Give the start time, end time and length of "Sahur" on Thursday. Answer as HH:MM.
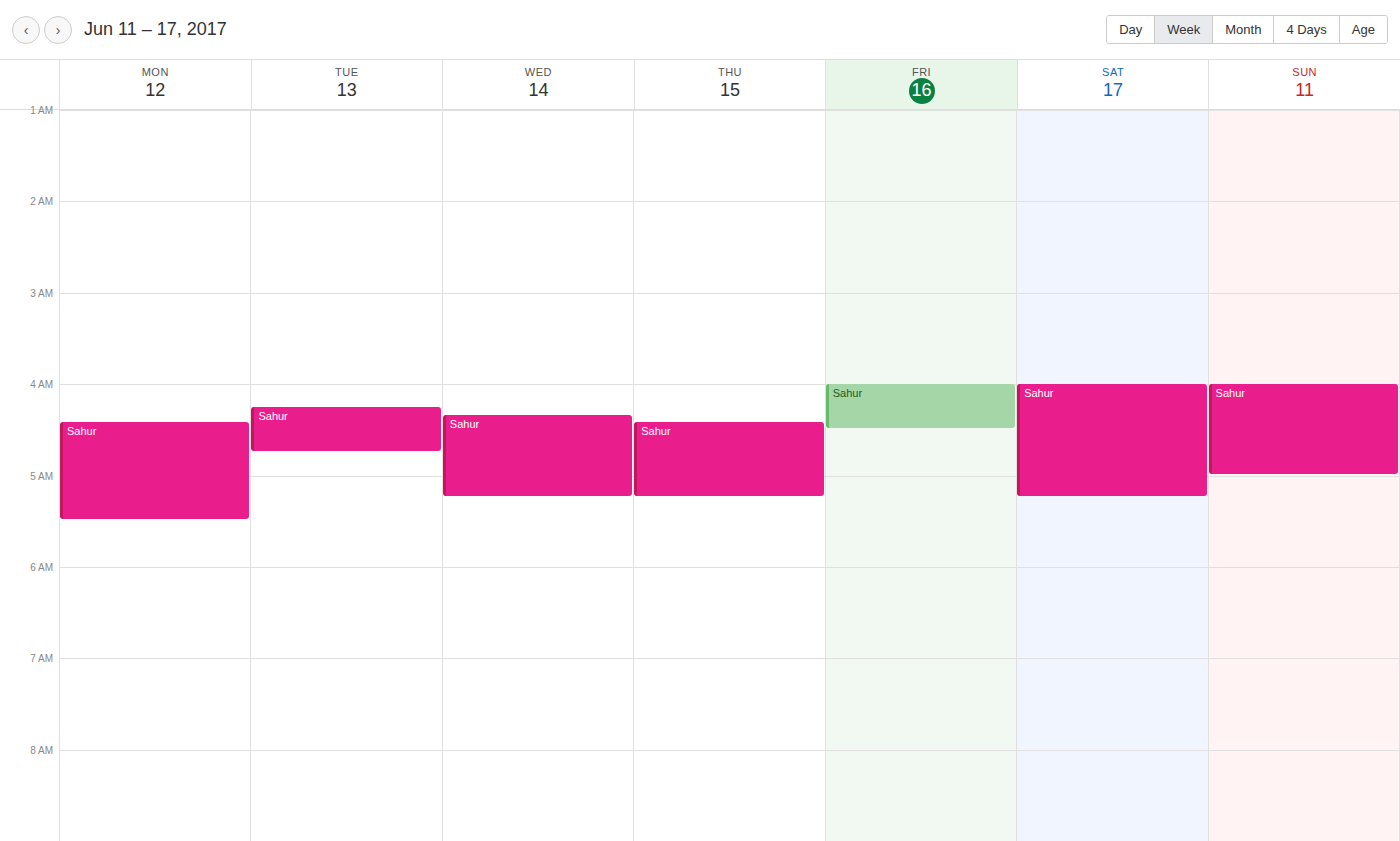
04:25 to 05:15, 50 minutes